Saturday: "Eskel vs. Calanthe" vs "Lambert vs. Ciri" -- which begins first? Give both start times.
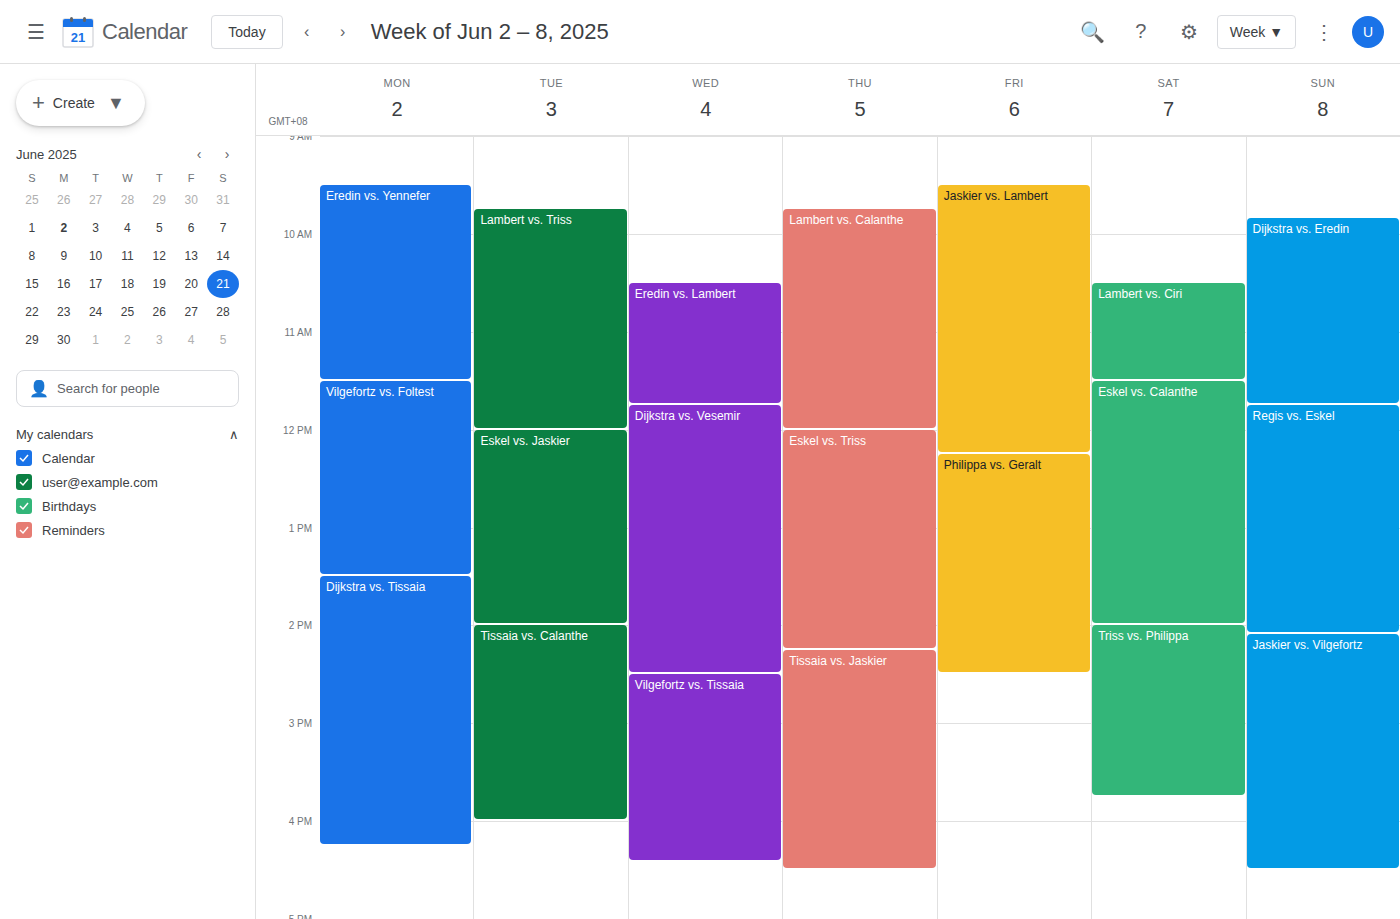
"Lambert vs. Ciri" 10:30 AM; "Eskel vs. Calanthe" 11:30 AM.